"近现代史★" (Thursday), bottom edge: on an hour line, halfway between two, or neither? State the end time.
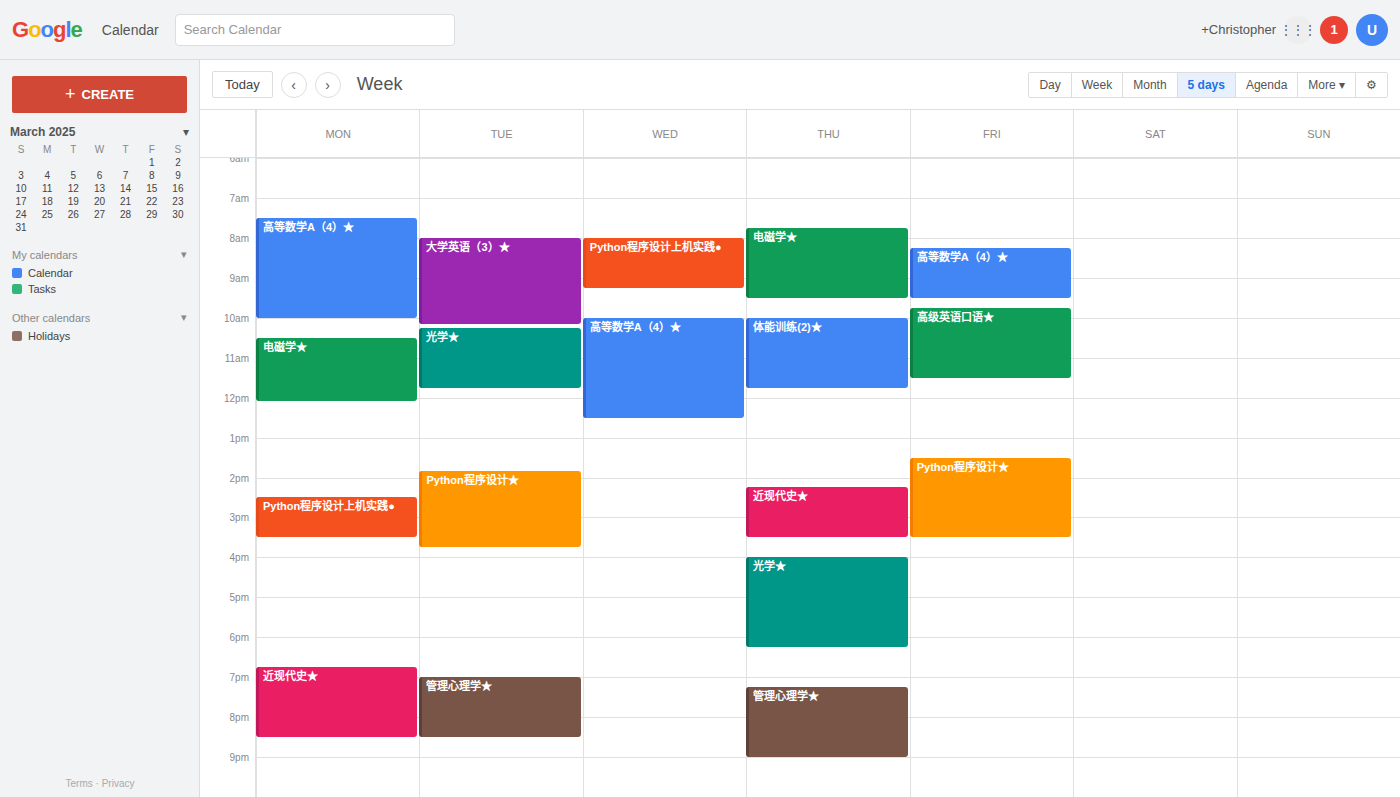
3:30 PM -- halfway between the 3 PM and 4 PM lines.